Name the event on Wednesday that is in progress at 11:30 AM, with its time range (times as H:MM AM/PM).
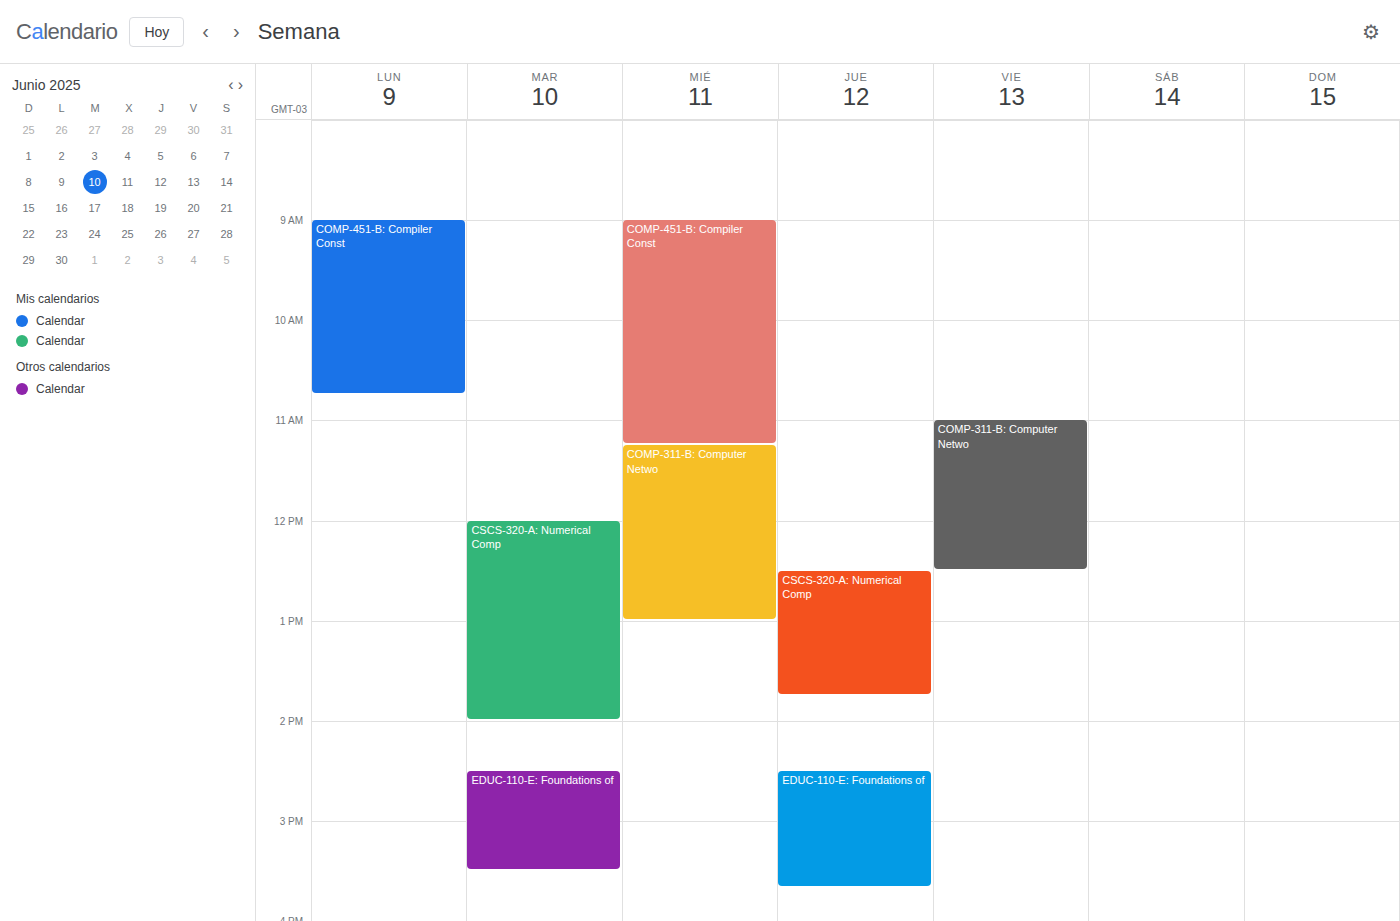
"COMP-311-B: Computer Netwo", 11:15 AM to 1:00 PM